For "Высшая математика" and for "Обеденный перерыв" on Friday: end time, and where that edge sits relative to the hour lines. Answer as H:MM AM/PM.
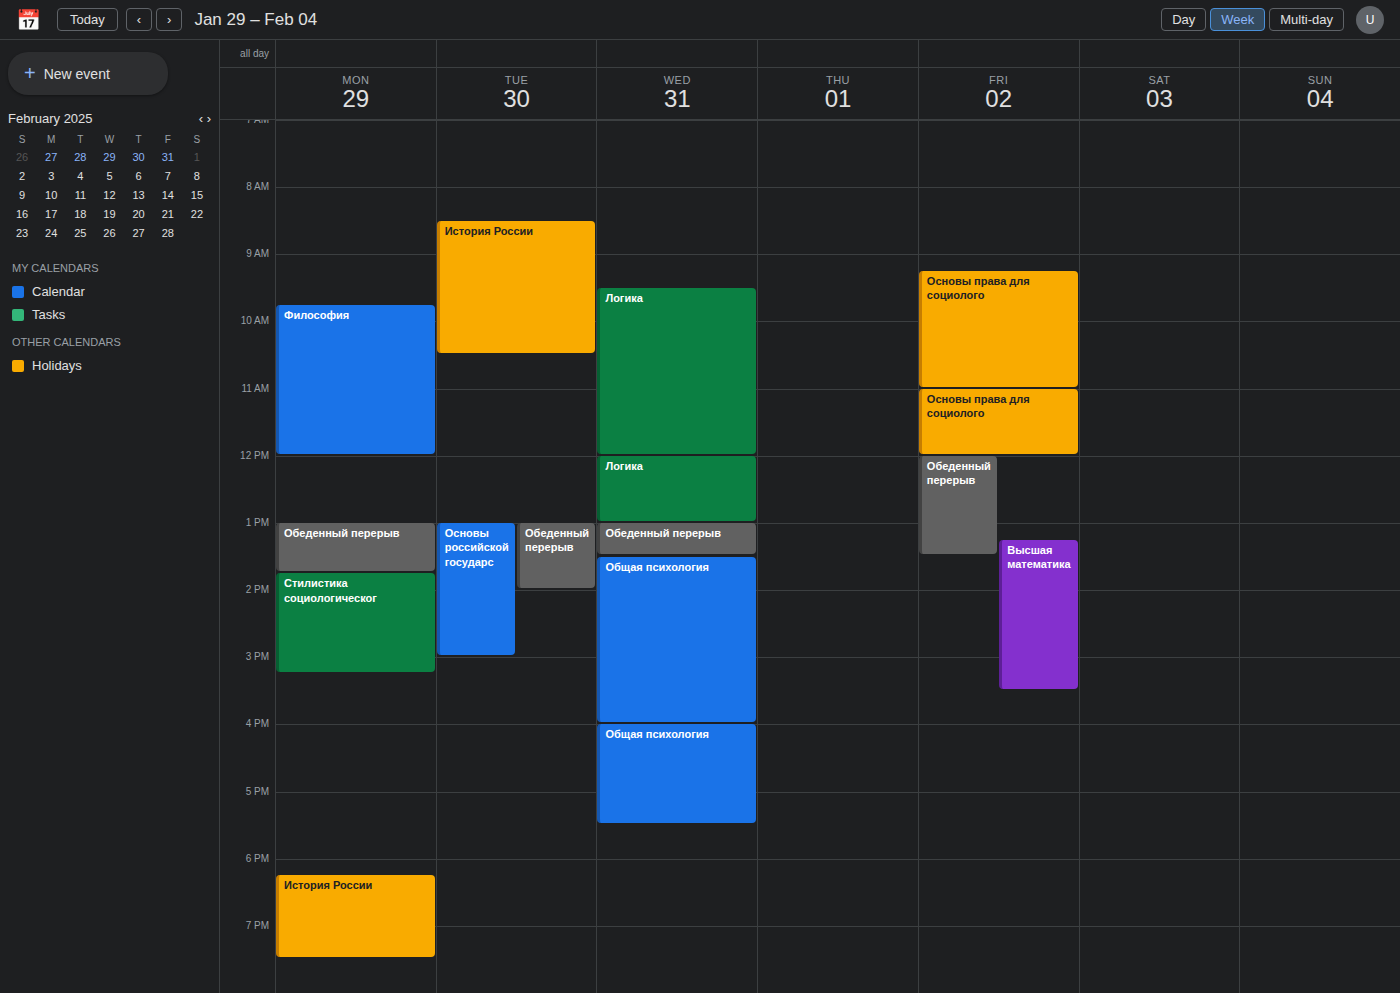
"Высшая математика": 3:30 PM, halfway between the 3 PM and 4 PM lines. "Обеденный перерыв": 1:30 PM, halfway between the 1 PM and 2 PM lines.